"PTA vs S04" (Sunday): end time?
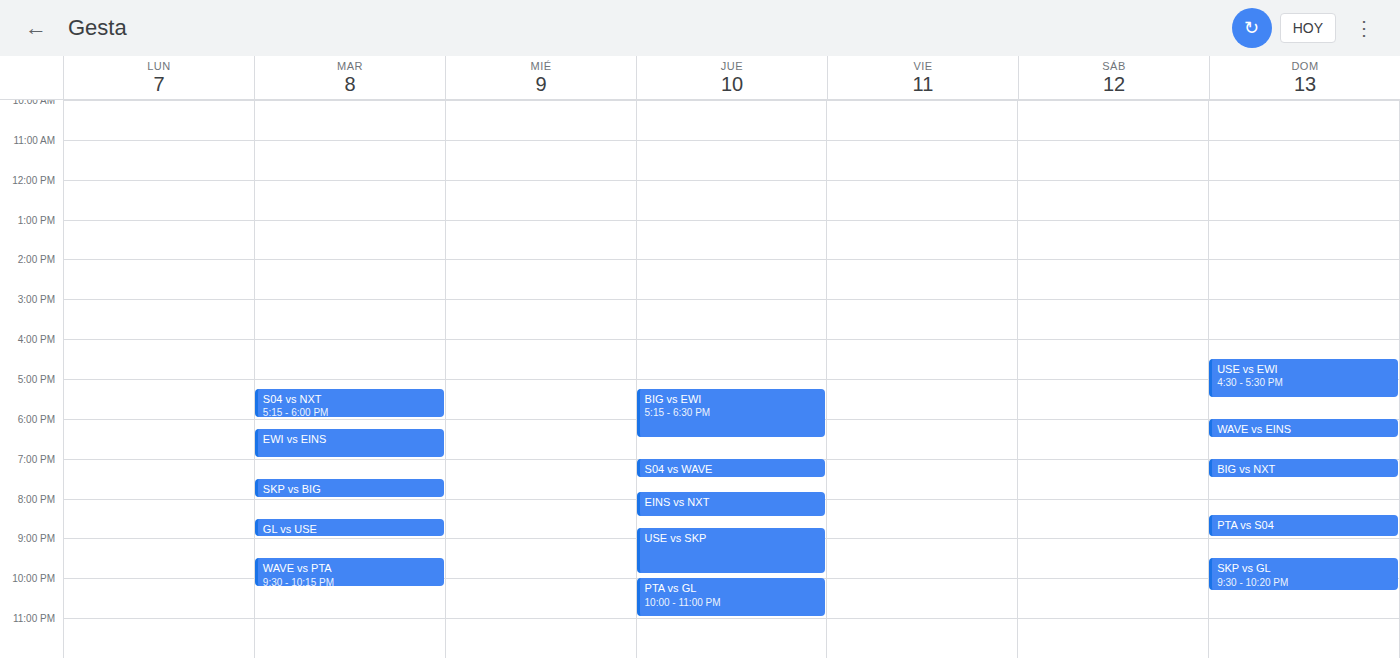
9:00 PM